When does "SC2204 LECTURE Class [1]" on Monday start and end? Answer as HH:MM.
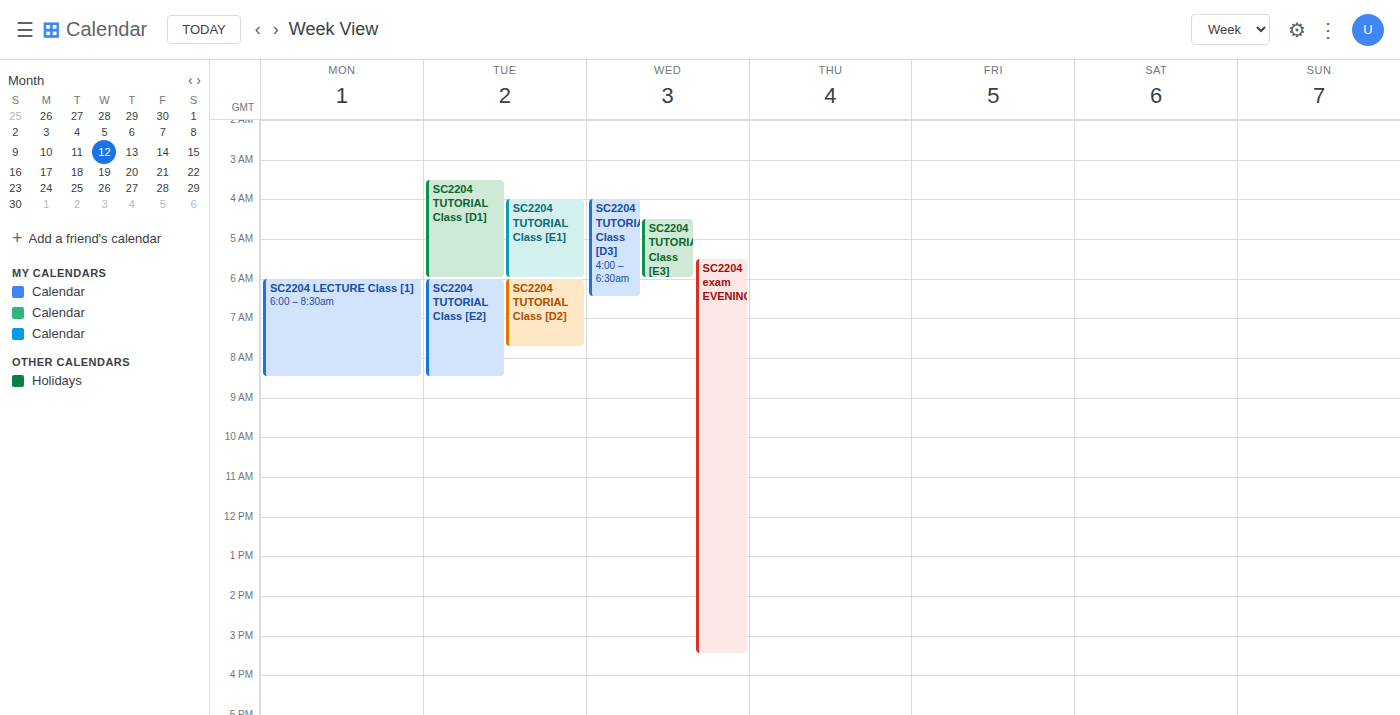
06:00 to 08:30